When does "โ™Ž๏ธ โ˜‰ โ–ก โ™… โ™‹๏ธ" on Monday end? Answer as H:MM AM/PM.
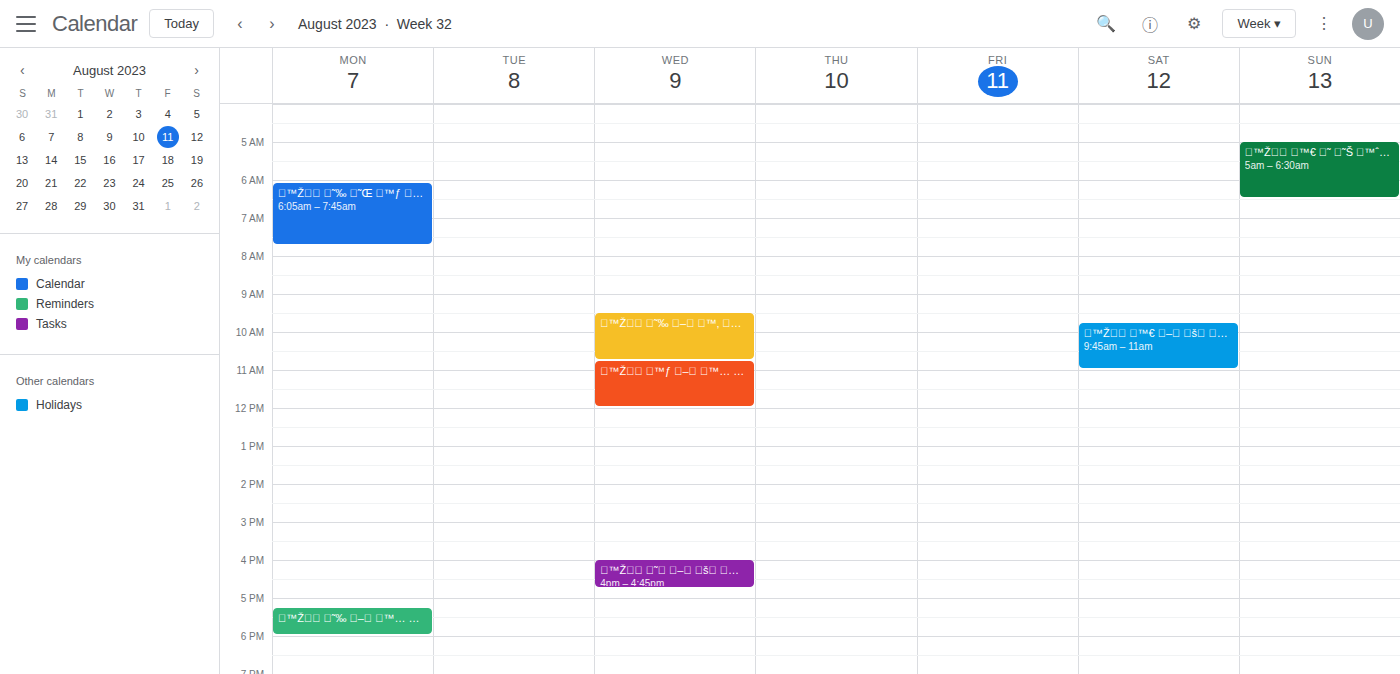
6:00 PM